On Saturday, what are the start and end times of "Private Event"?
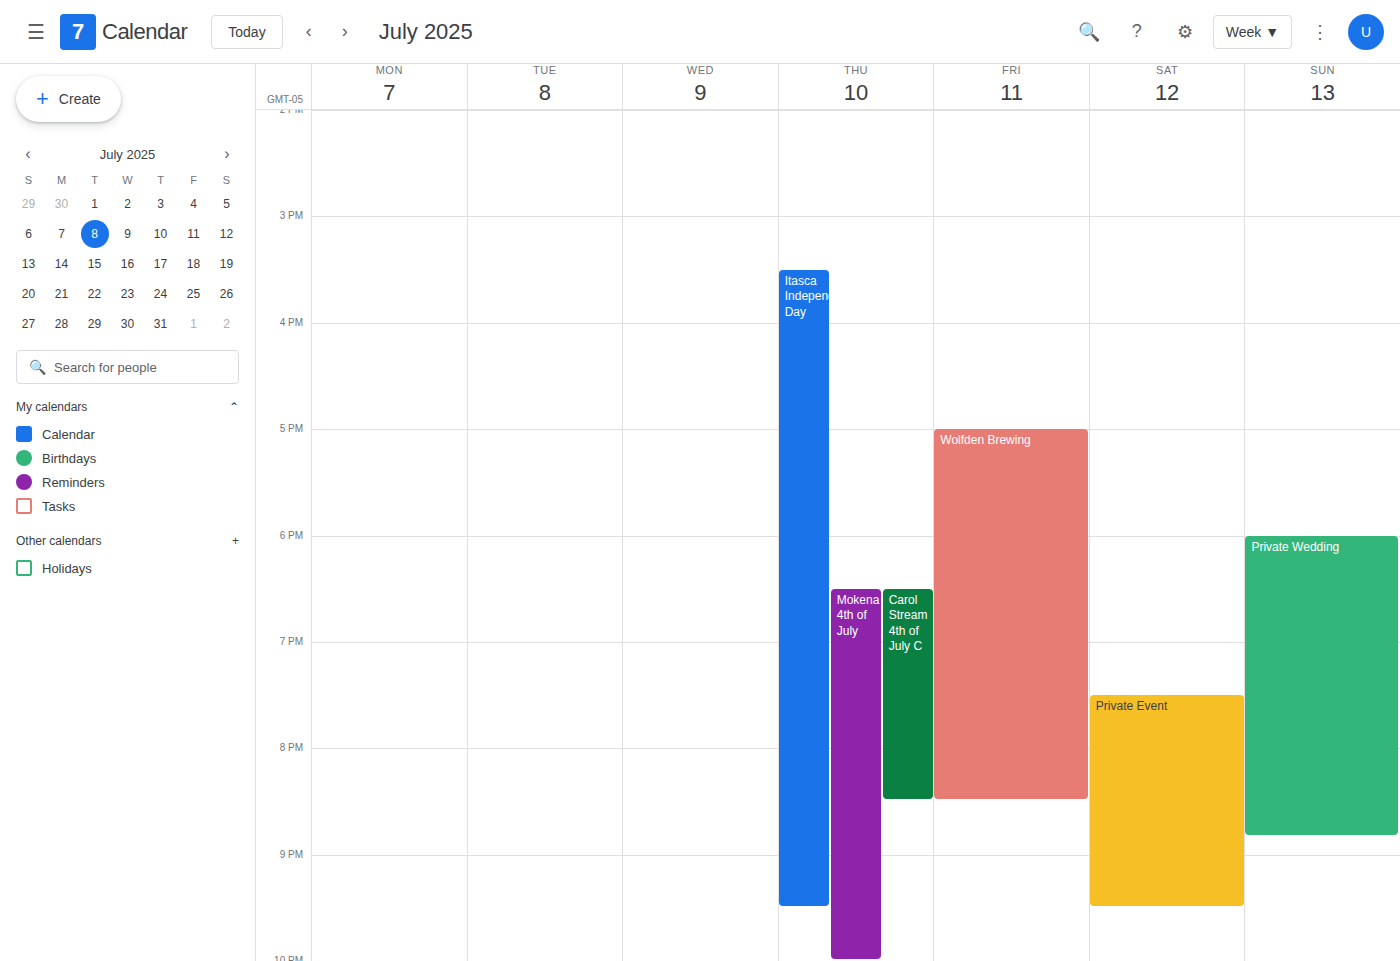
7:30 PM to 9:30 PM